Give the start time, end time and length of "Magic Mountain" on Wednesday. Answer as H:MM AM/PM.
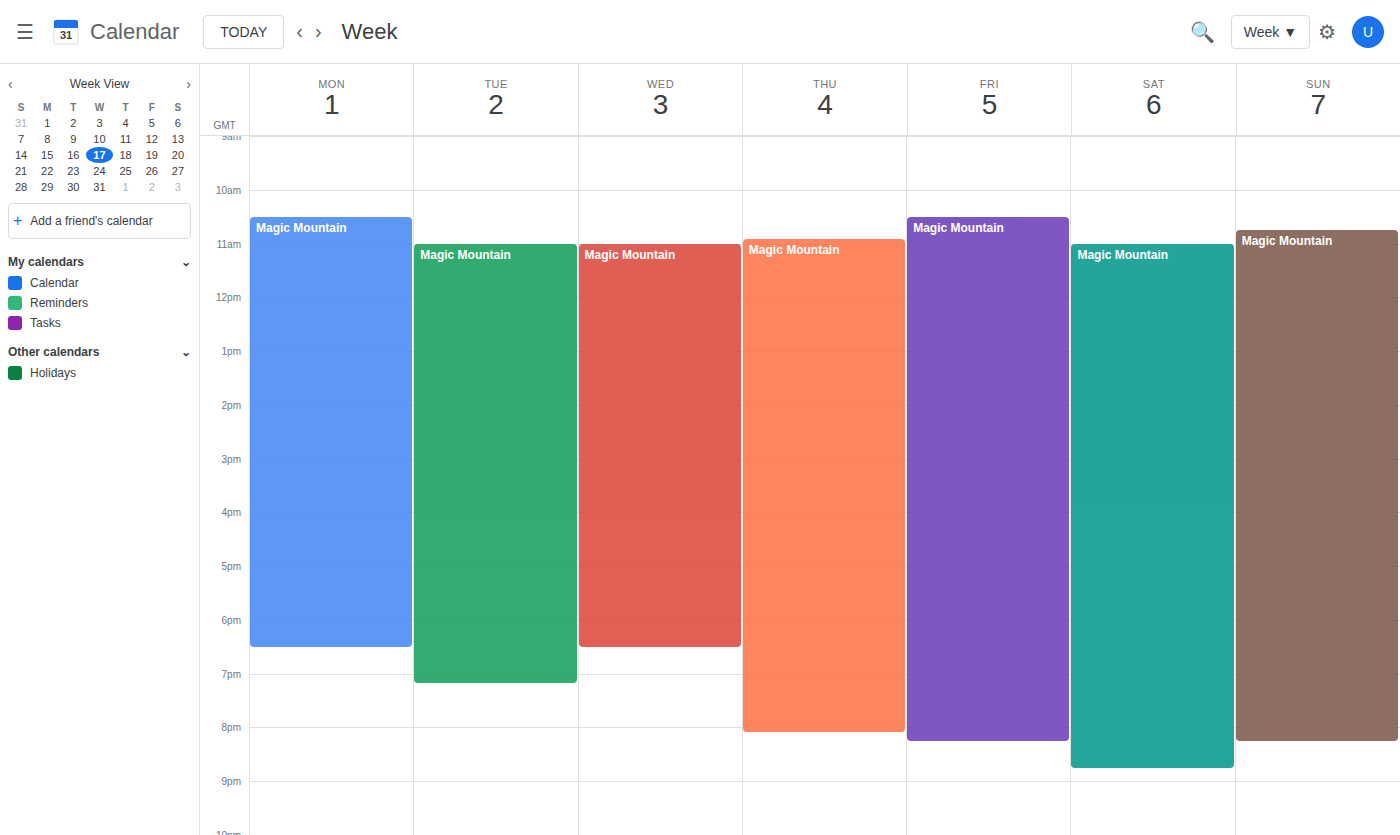
11:00 AM to 6:30 PM, 7 hours 30 minutes